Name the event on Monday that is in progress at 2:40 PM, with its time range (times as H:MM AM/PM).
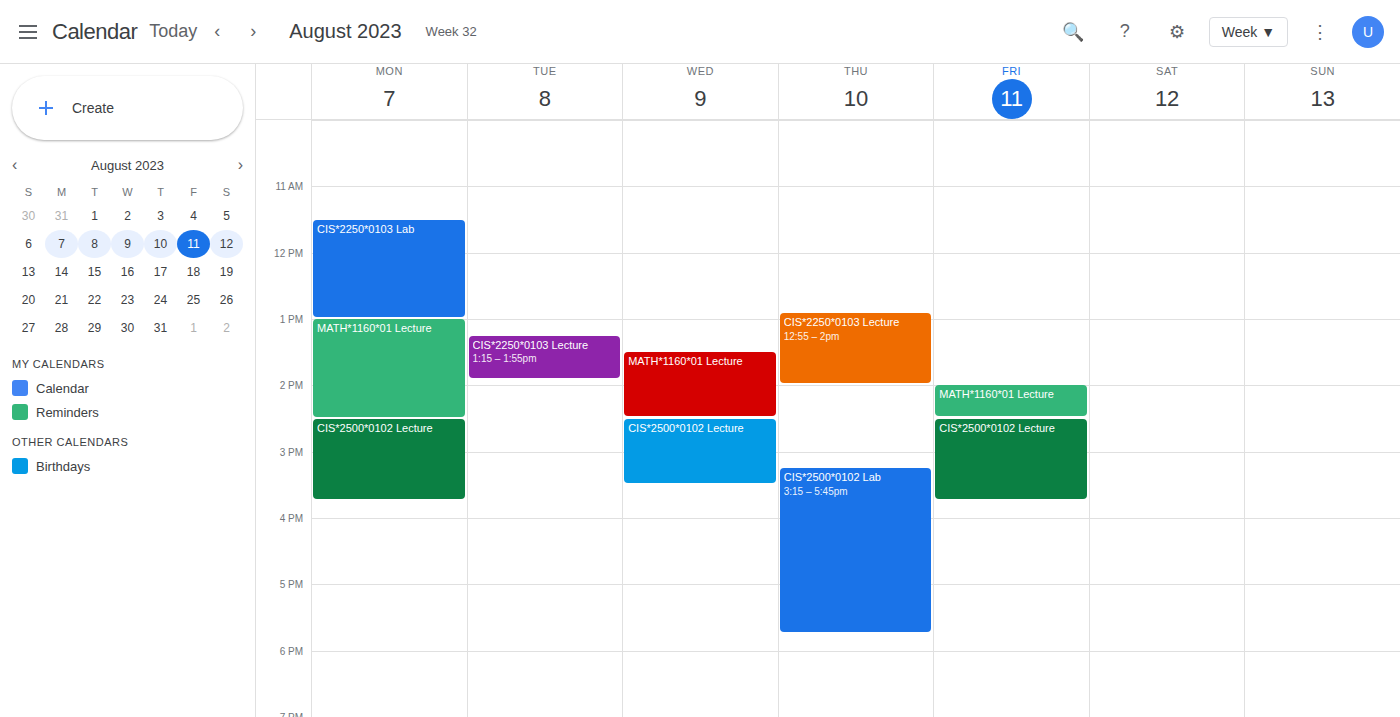
"CIS*2500*0102 Lecture", 2:30 PM to 3:45 PM